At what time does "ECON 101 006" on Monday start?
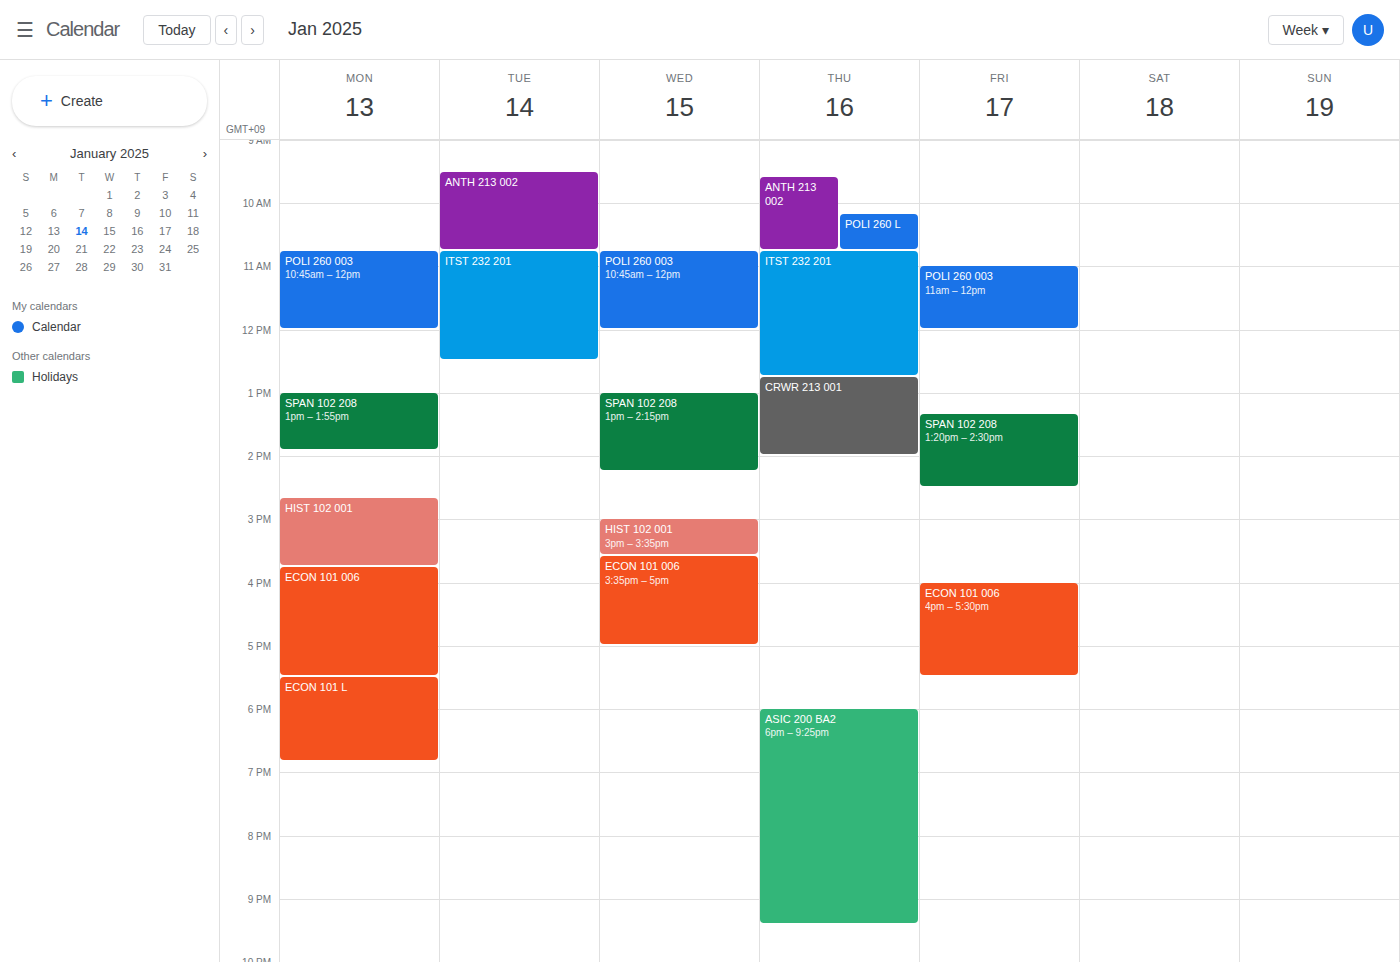
3:45 PM